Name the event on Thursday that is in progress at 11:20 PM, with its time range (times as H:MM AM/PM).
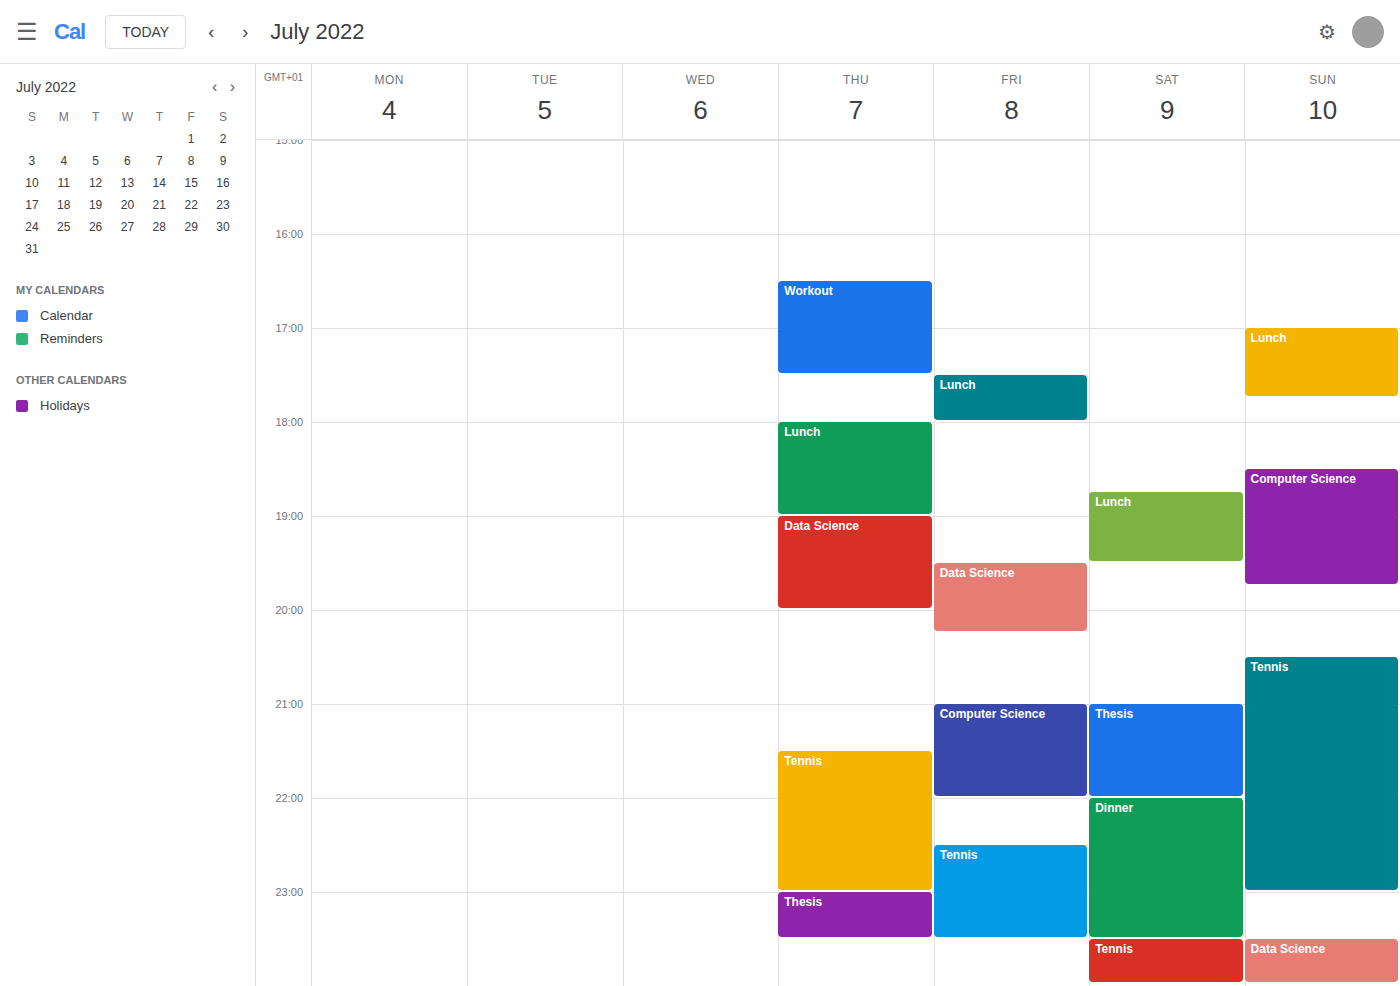
"Thesis", 11:00 PM to 11:30 PM